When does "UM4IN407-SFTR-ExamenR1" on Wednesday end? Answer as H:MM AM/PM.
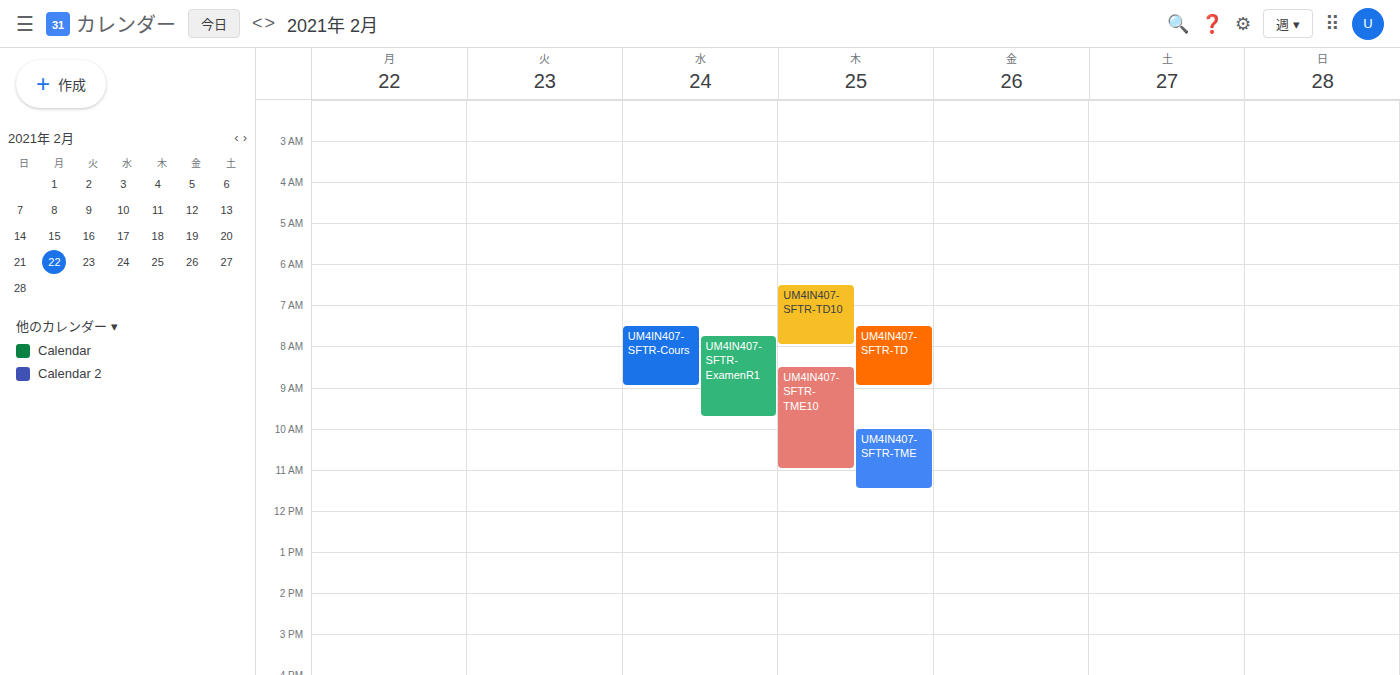
9:45 AM